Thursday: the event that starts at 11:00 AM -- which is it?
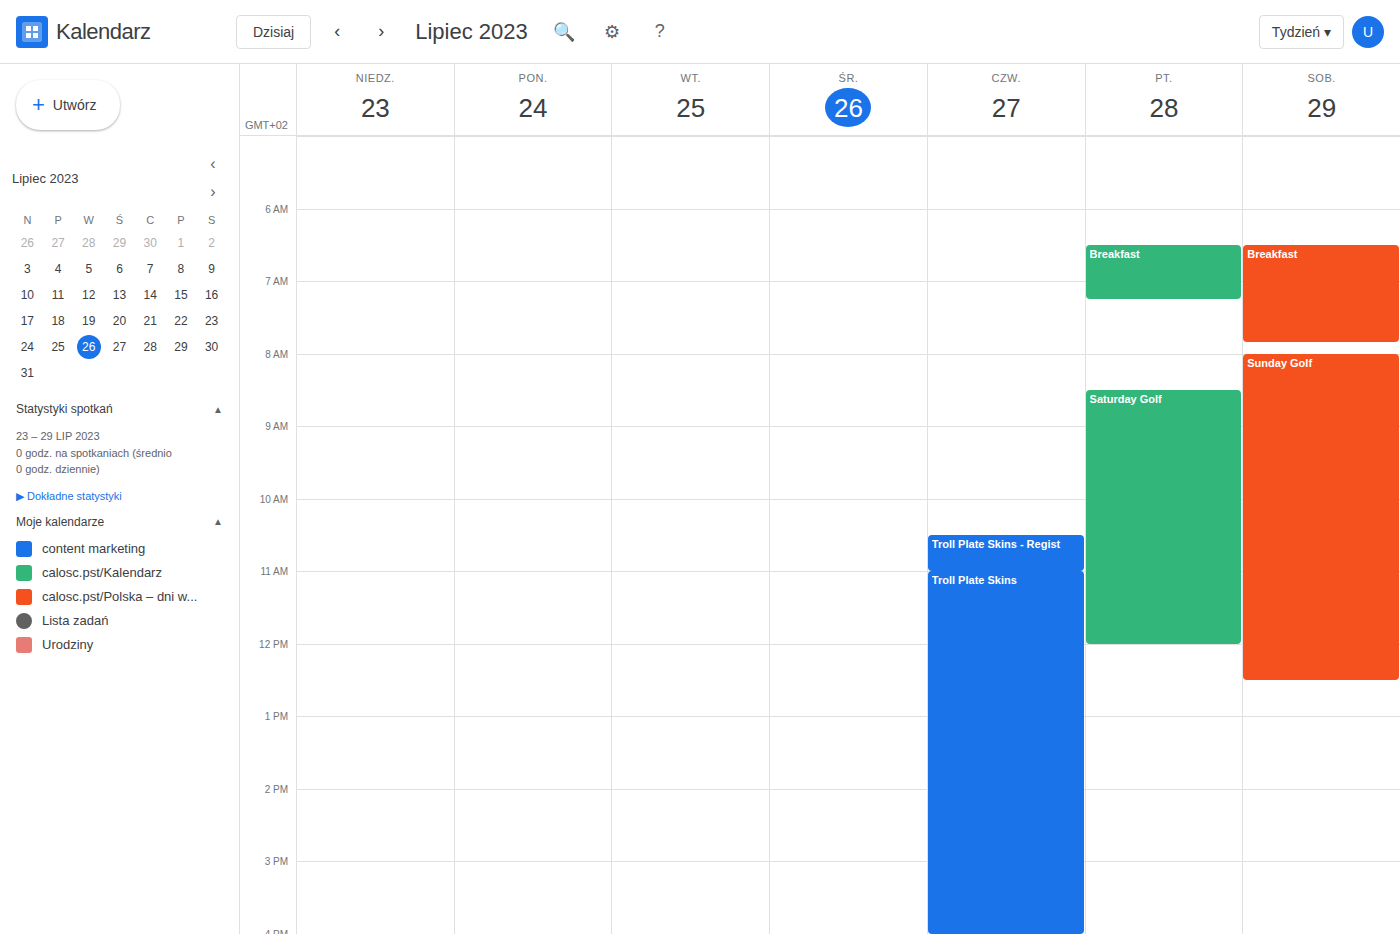
"Troll Plate Skins"